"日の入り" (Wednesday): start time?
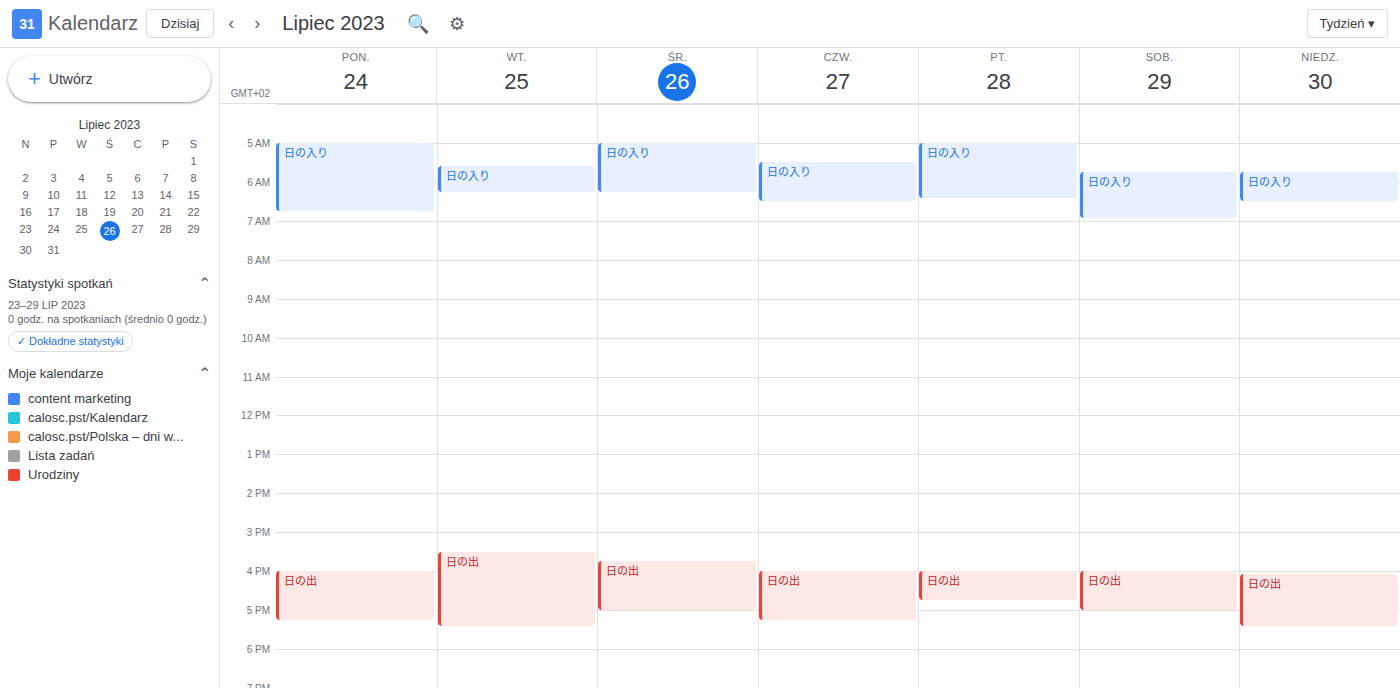
5:00 AM